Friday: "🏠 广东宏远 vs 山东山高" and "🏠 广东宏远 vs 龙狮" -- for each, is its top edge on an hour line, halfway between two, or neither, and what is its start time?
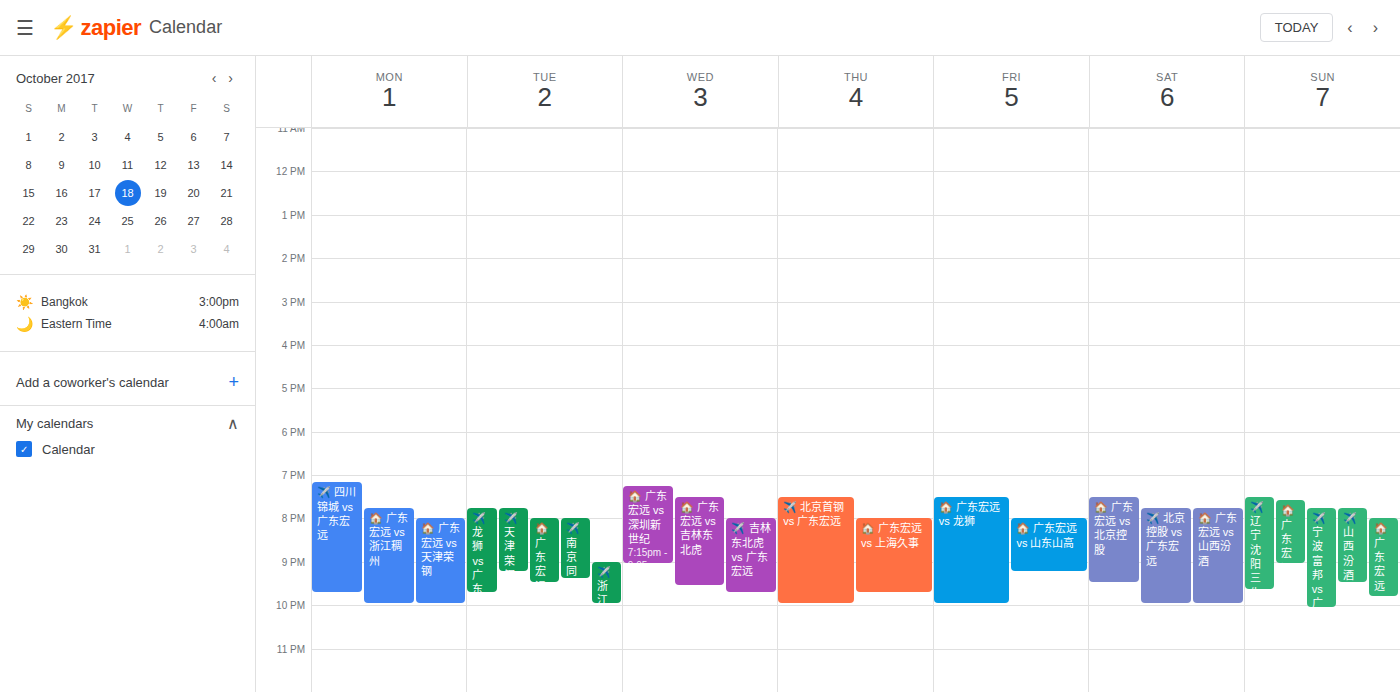
"🏠 广东宏远 vs 山东山高": 8:00 PM, exactly on the 8 PM line. "🏠 广东宏远 vs 龙狮": 7:30 PM, halfway between the 7 PM and 8 PM lines.